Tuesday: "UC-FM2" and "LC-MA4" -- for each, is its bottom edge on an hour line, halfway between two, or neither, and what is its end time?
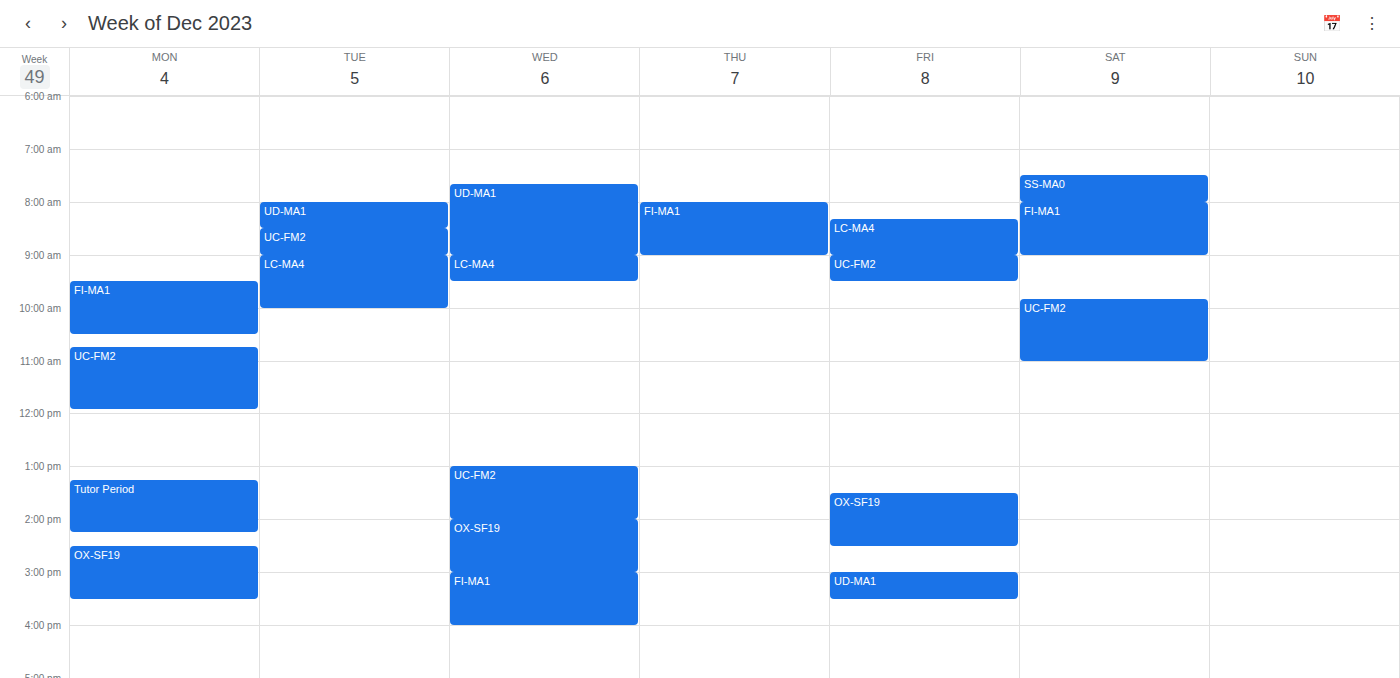
"UC-FM2": 9:00 AM, exactly on the 9 AM line. "LC-MA4": 10:00 AM, exactly on the 10 AM line.